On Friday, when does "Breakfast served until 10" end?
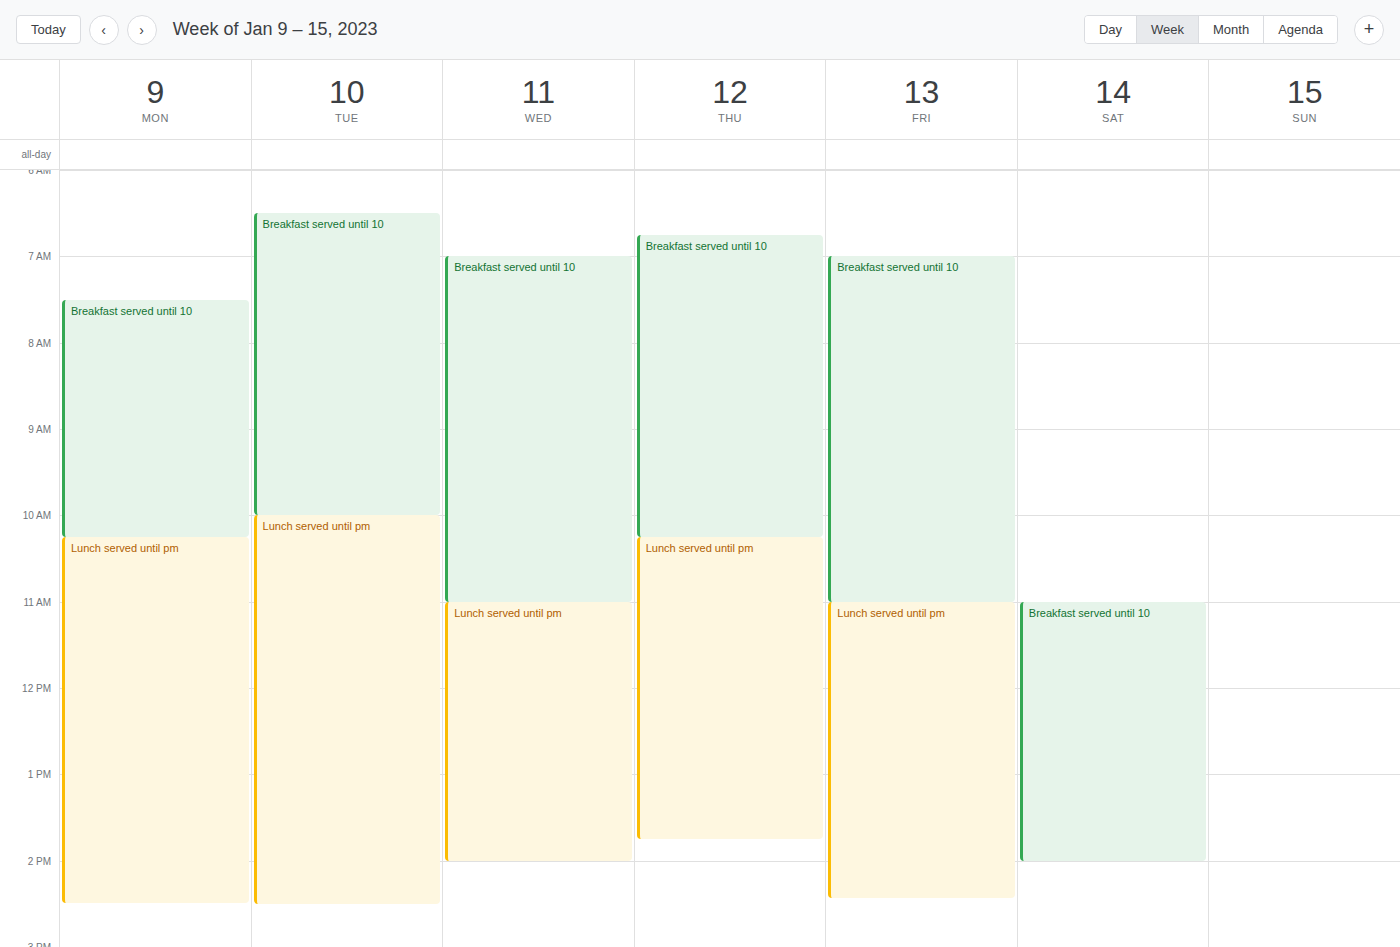
11:00 AM